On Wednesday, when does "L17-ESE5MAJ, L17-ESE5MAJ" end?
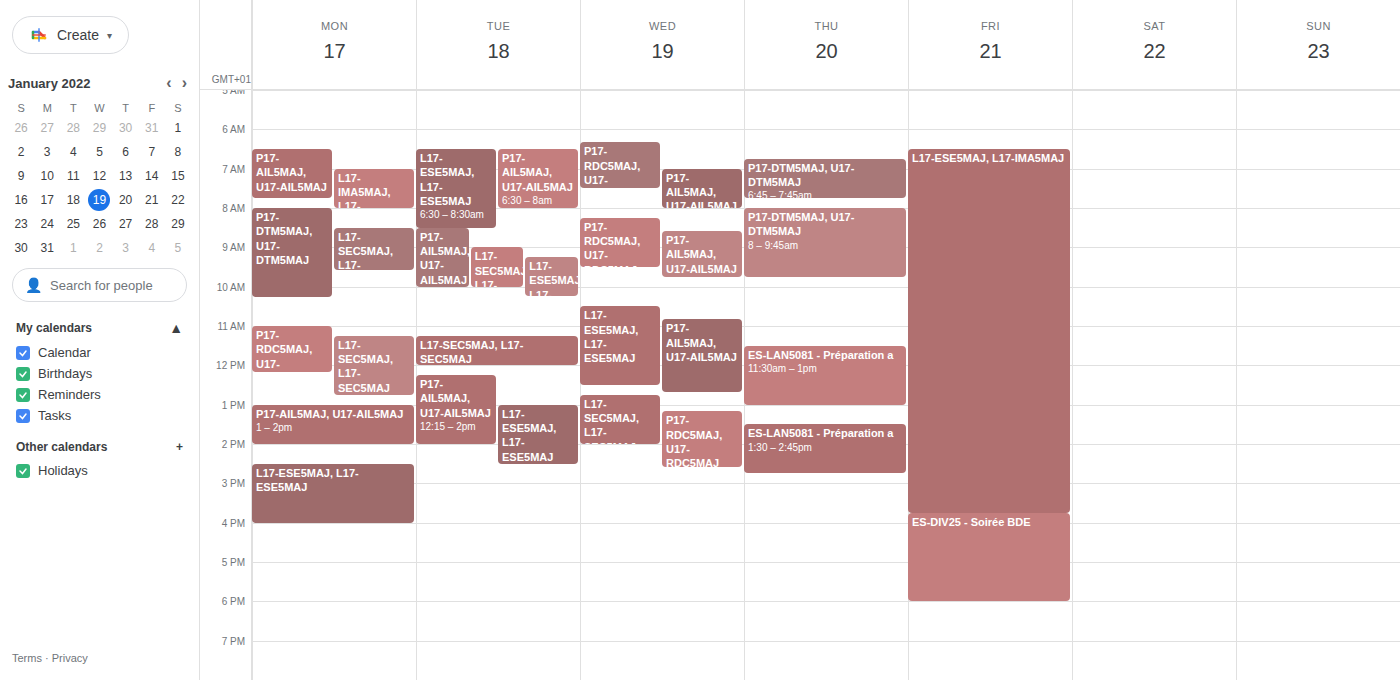
12:30 PM